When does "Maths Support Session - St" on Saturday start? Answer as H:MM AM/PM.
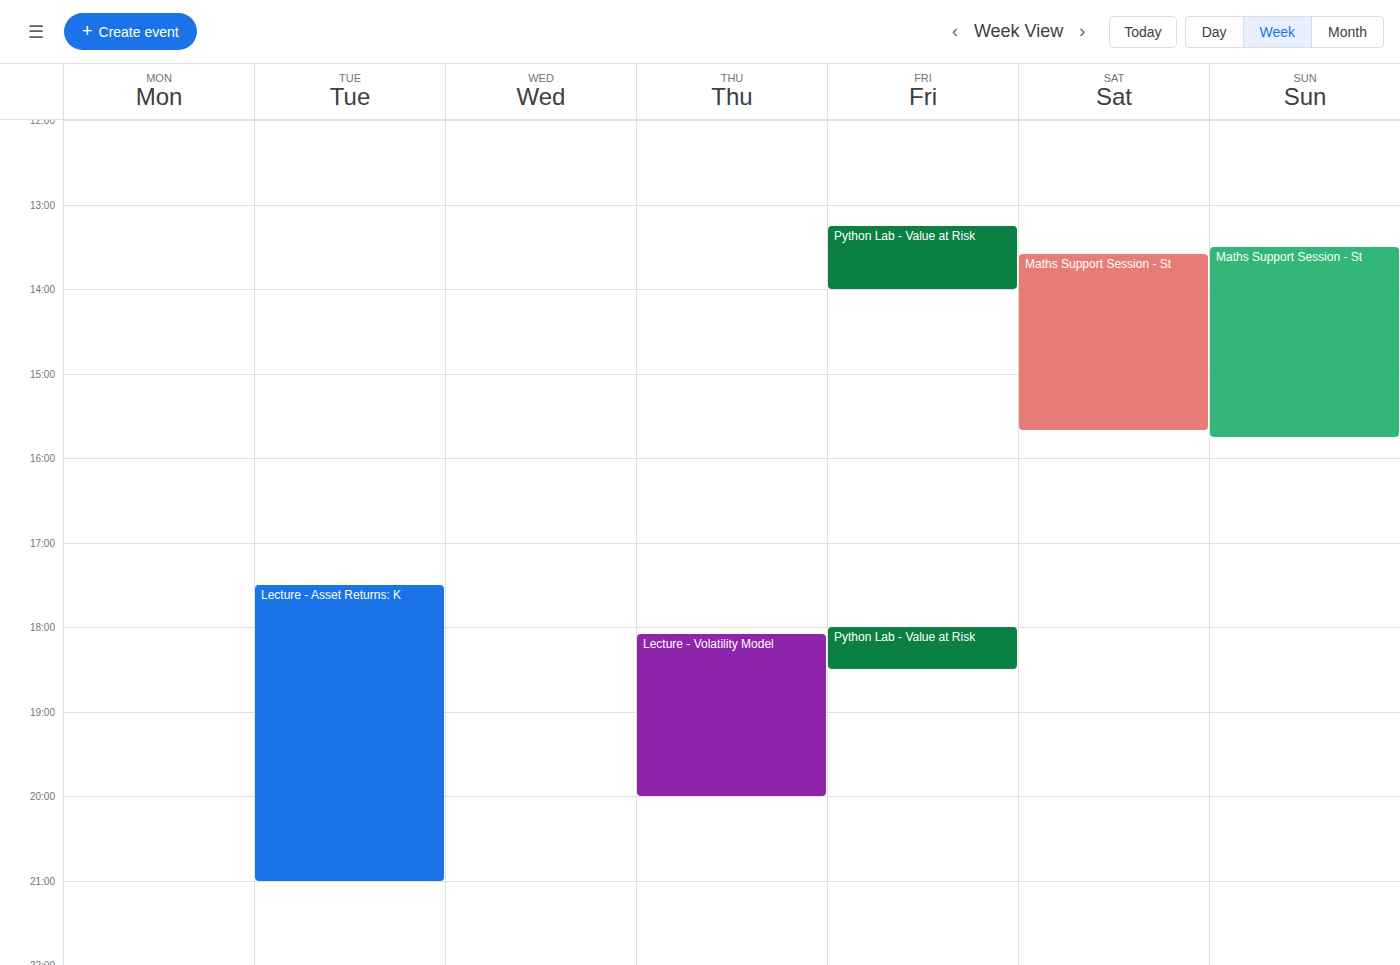
1:35 PM